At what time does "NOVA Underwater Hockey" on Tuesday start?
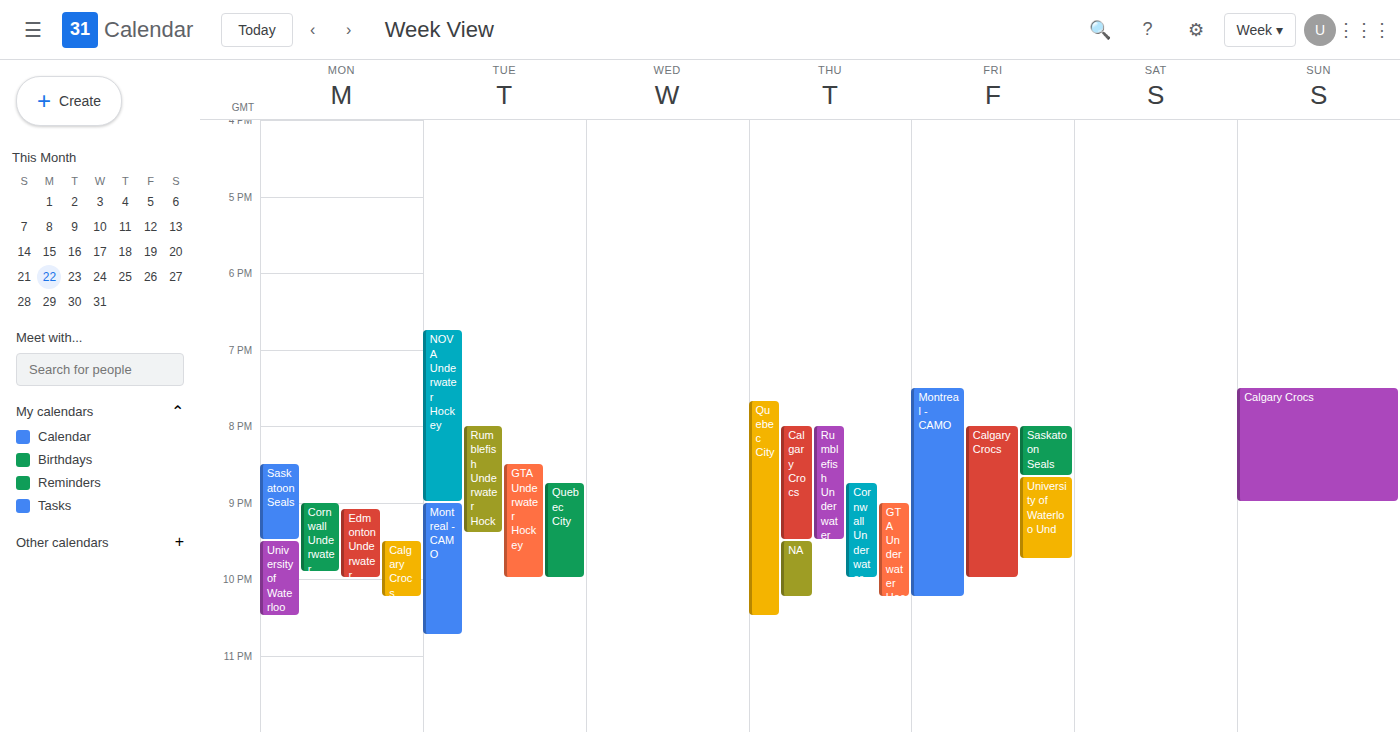
6:45 PM